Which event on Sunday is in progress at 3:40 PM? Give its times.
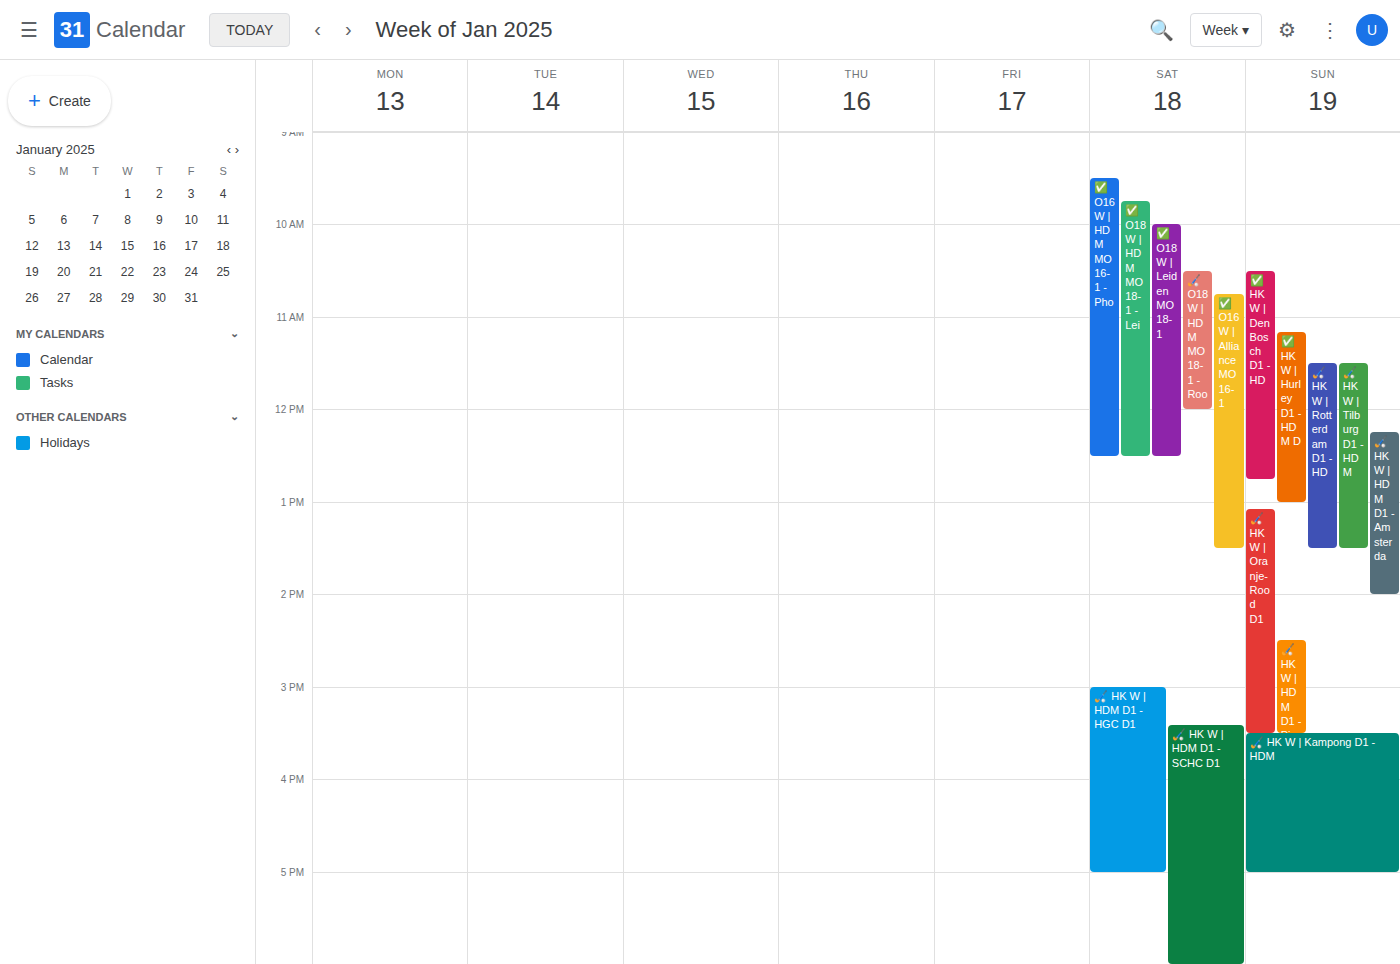
"🏑 HK W | Kampong D1 - HDM", 3:30 PM to 5:00 PM